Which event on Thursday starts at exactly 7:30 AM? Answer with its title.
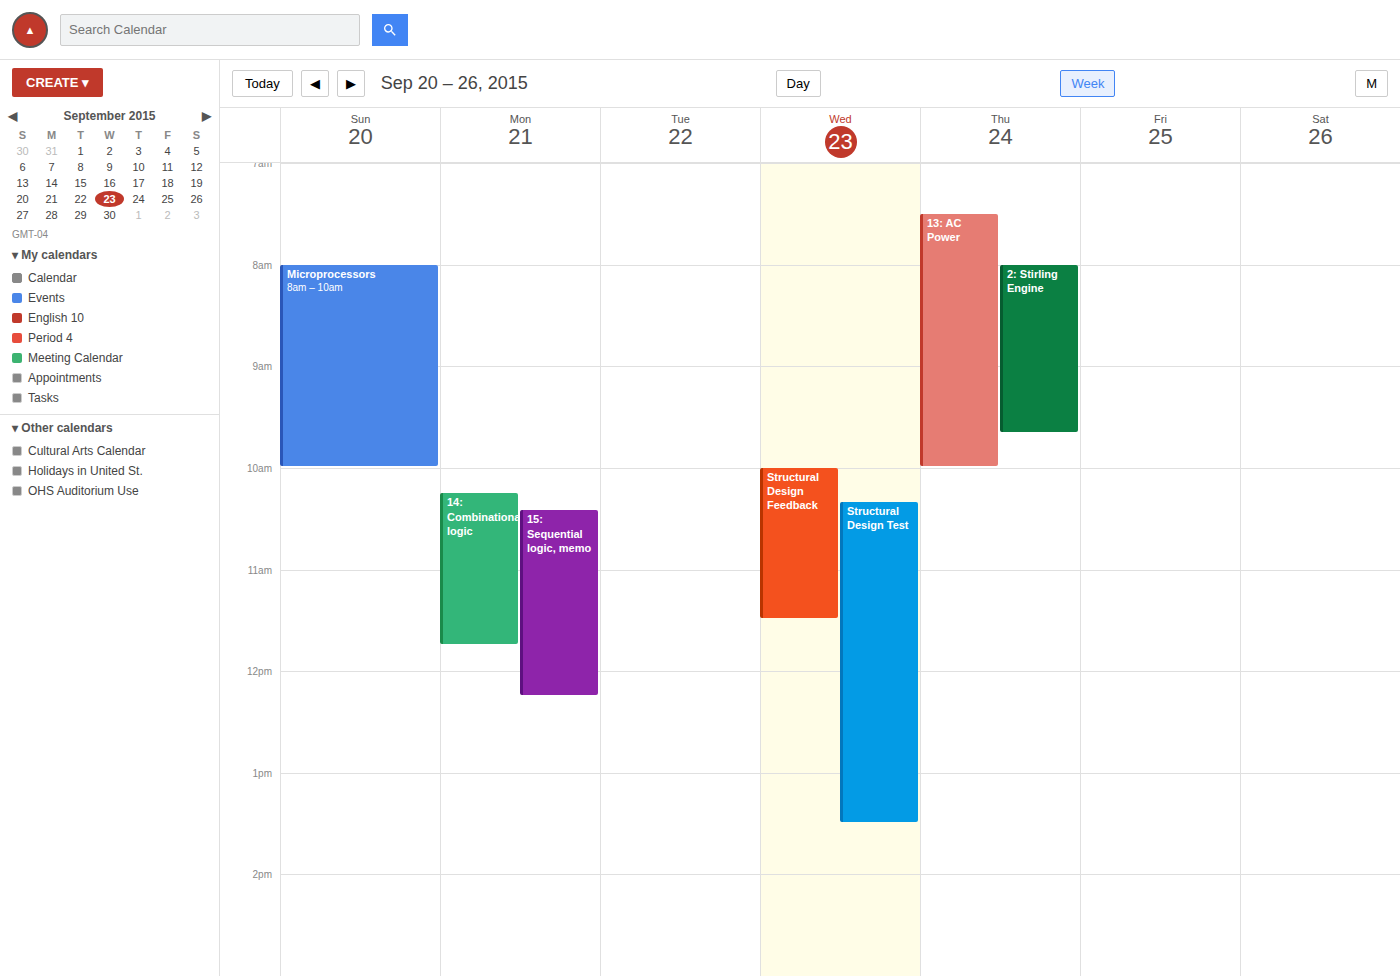
"13: AC Power"